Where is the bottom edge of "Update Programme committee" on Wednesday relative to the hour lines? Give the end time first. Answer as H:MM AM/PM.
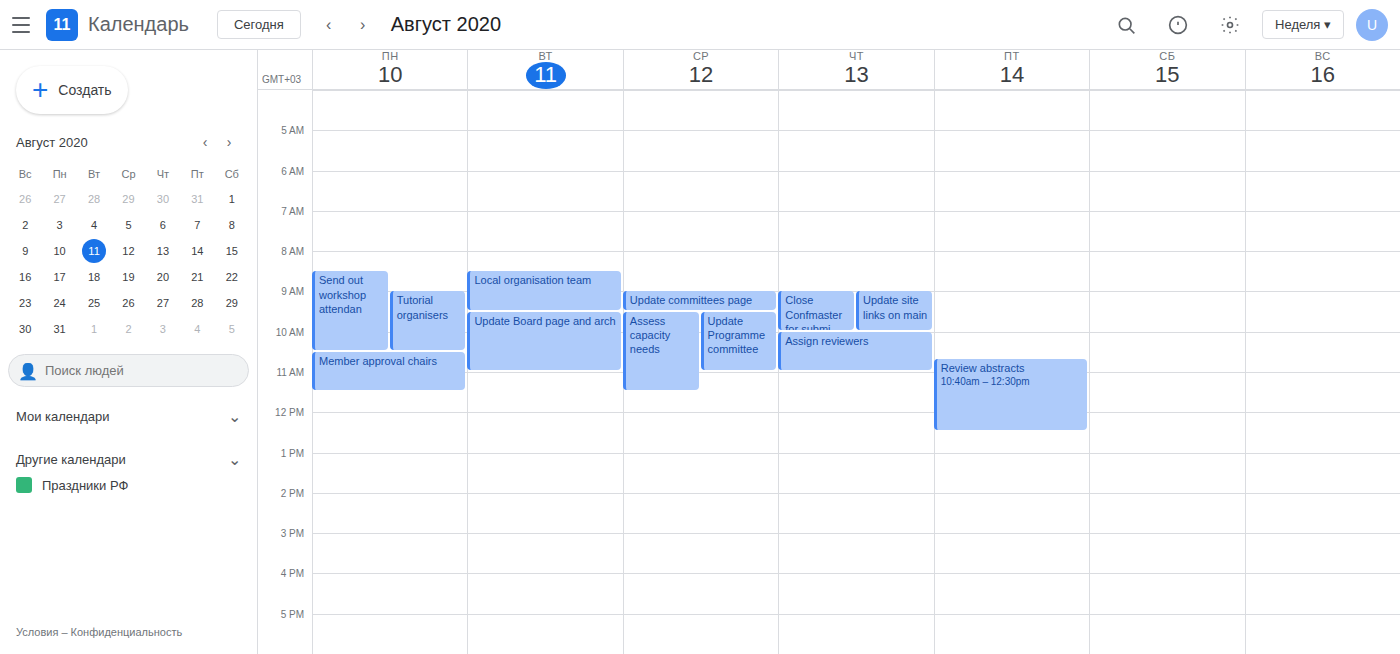
11:00 AM -- exactly on the 11 AM line.